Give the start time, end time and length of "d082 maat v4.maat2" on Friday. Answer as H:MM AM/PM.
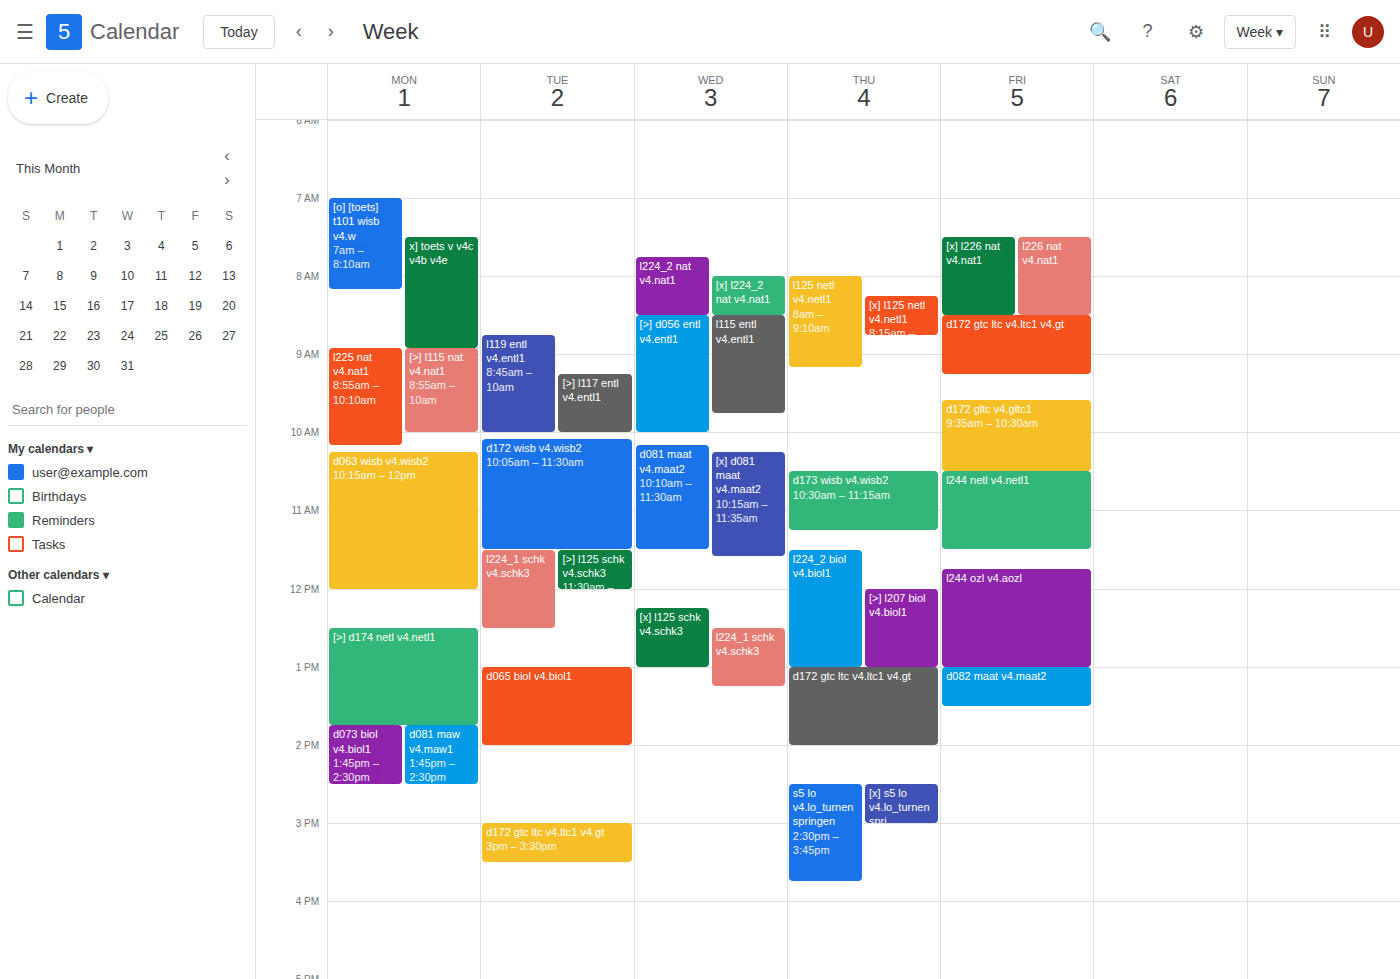
1:00 PM to 1:30 PM, 30 minutes